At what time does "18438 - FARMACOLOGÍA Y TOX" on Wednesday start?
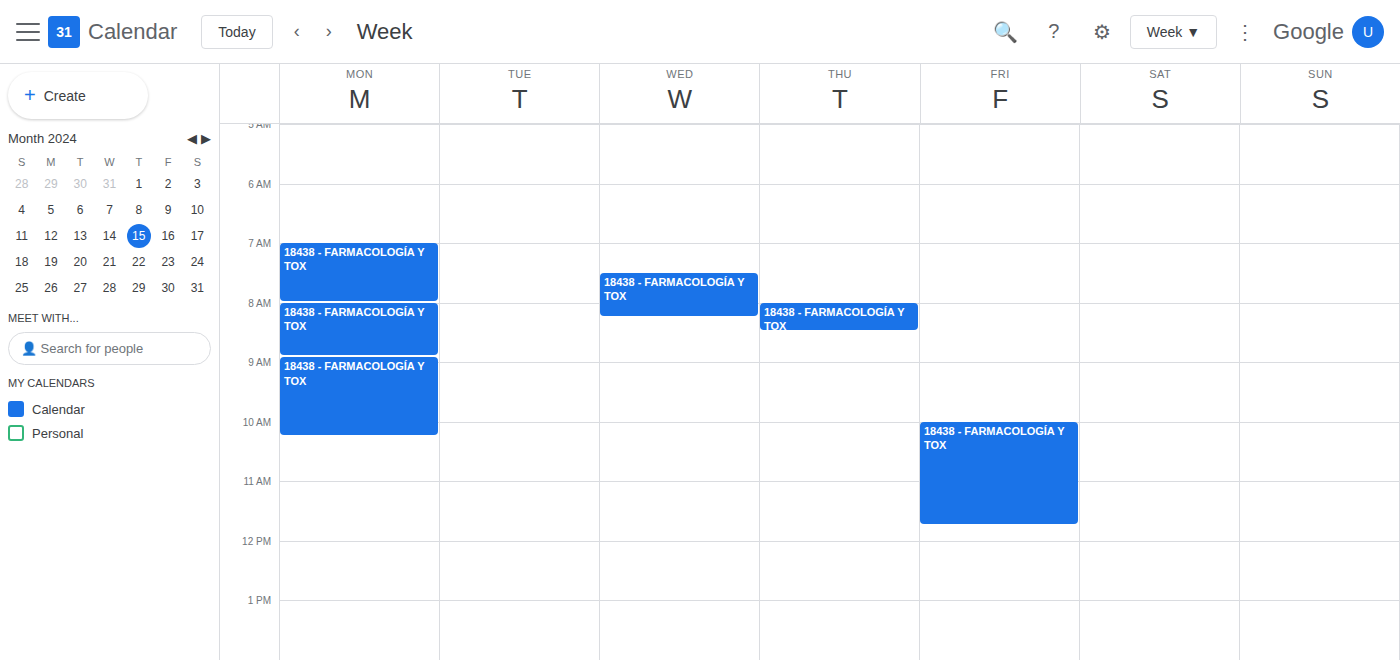
07:30